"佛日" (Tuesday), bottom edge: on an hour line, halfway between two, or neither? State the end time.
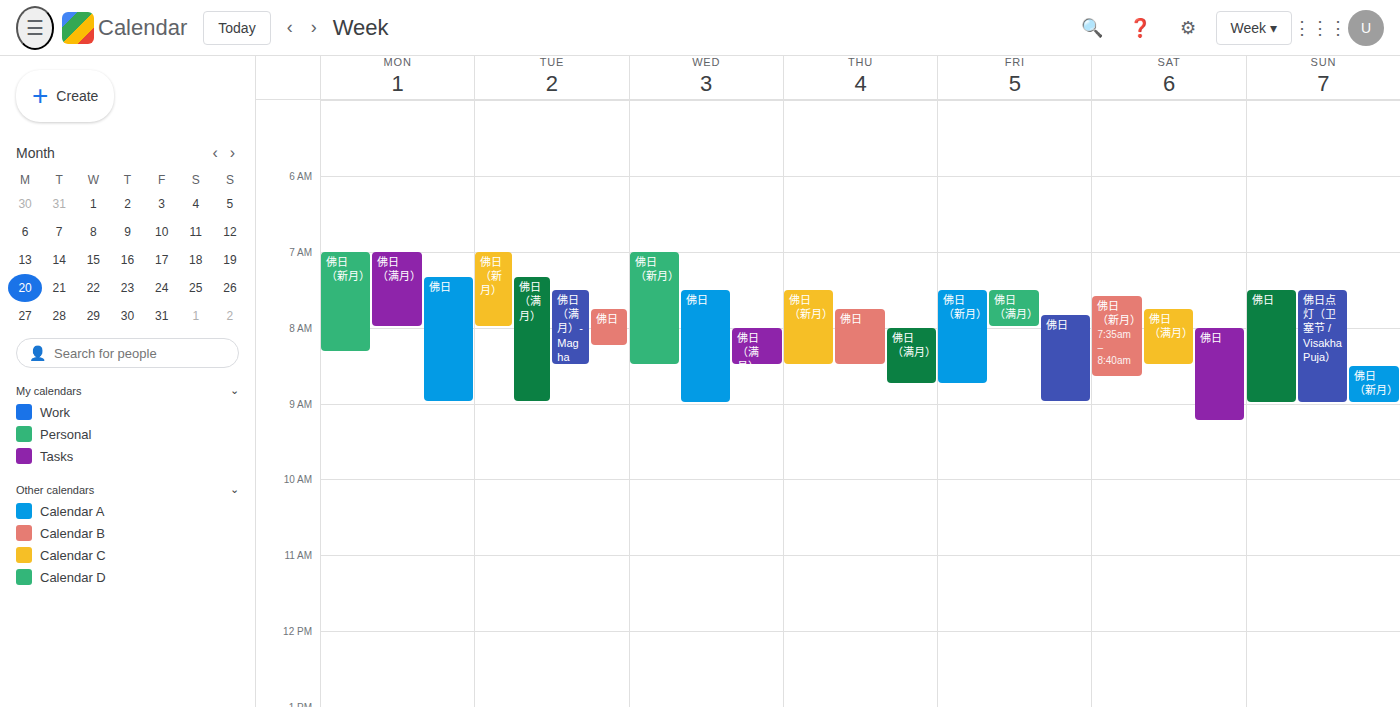
8:15 AM -- neither: a quarter of the way from the 8 AM line to the 9 AM line.